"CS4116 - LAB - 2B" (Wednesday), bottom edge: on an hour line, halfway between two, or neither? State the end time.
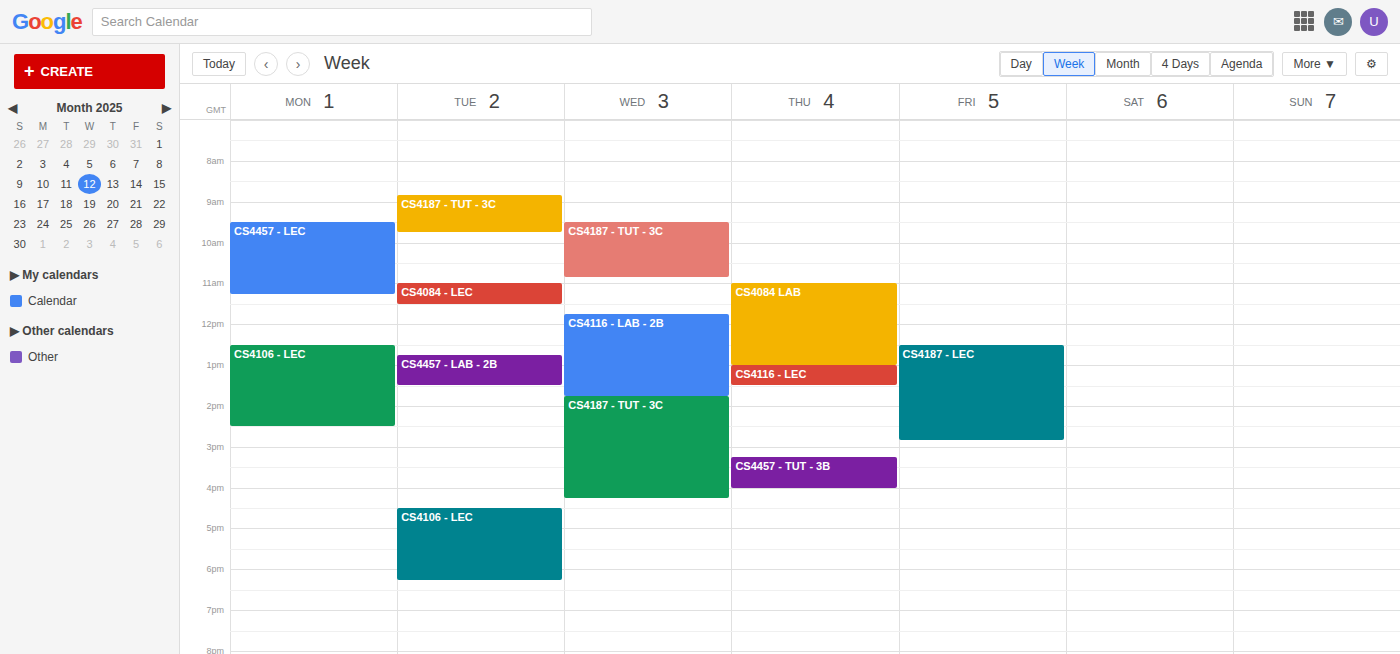
13:45 -- neither: three quarters of the way from the 13:00 line to the 14:00 line.